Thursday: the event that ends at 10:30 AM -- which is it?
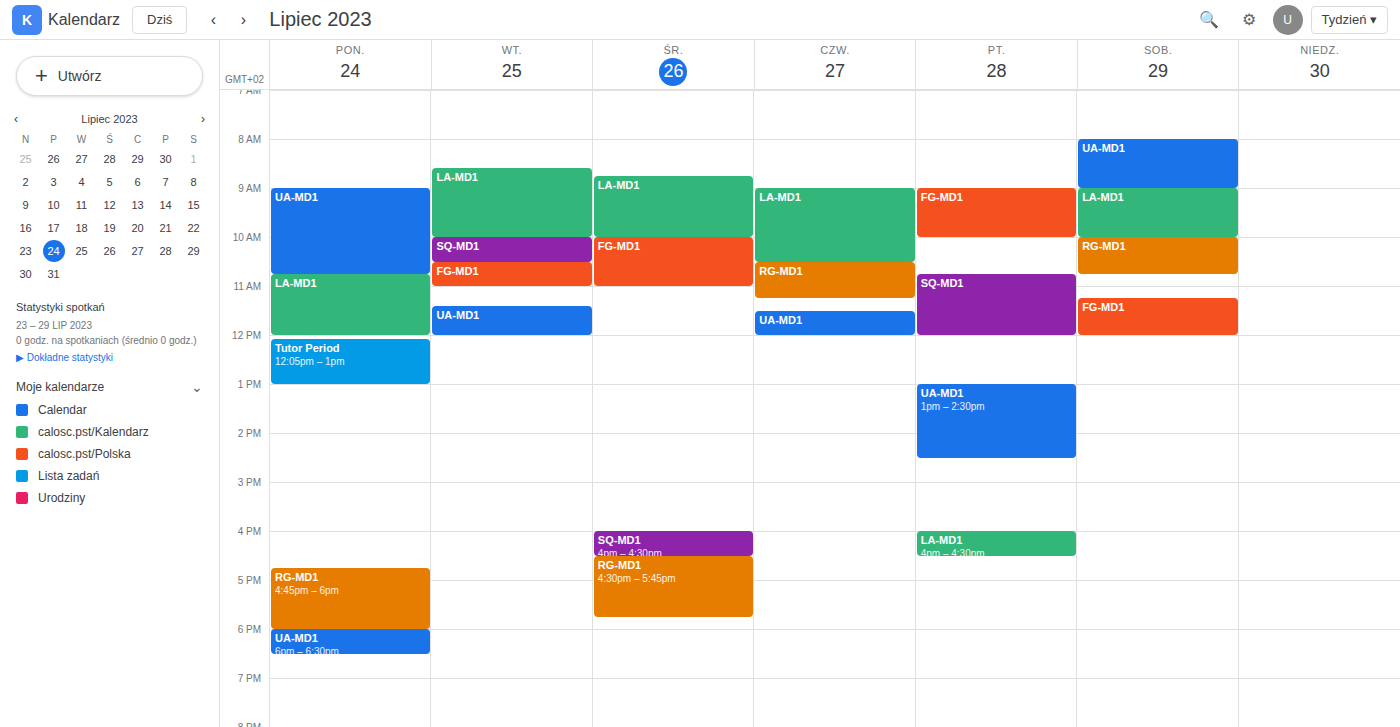
"LA-MD1"